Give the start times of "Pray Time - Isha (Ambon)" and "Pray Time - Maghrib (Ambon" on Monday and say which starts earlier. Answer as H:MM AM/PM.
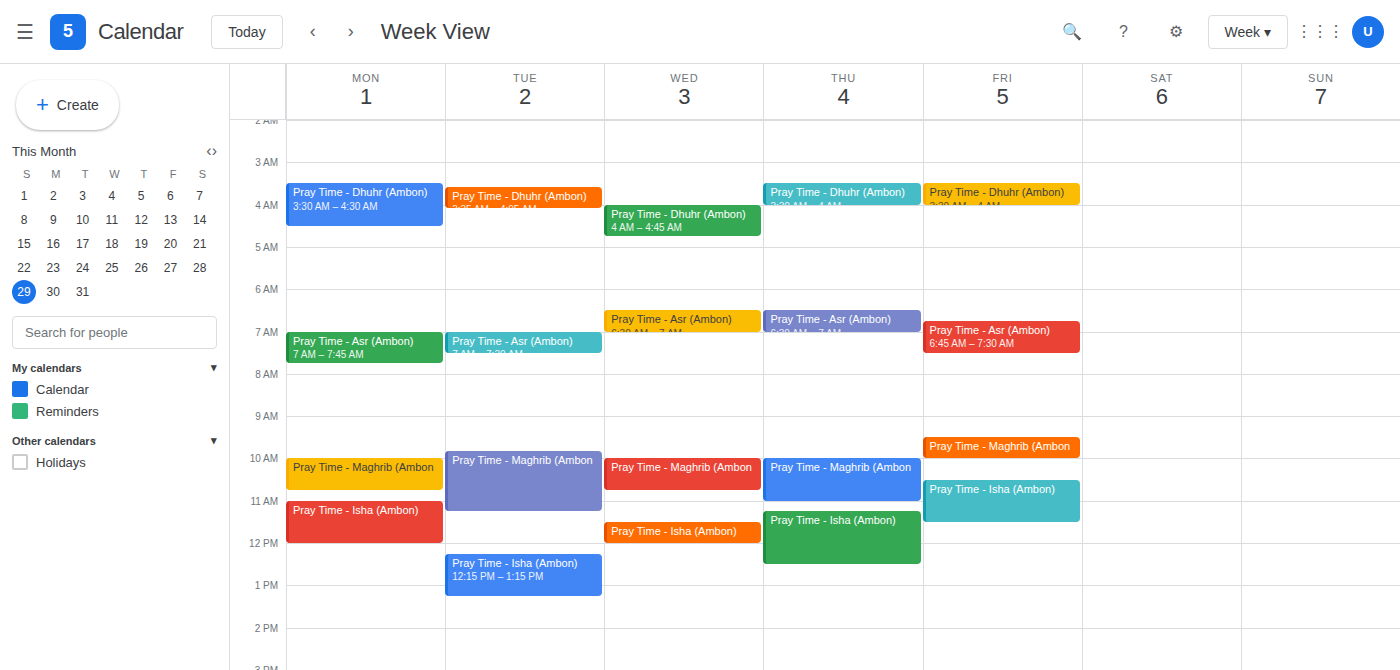
"Pray Time - Maghrib (Ambon" 10:00 AM; "Pray Time - Isha (Ambon)" 11:00 AM.